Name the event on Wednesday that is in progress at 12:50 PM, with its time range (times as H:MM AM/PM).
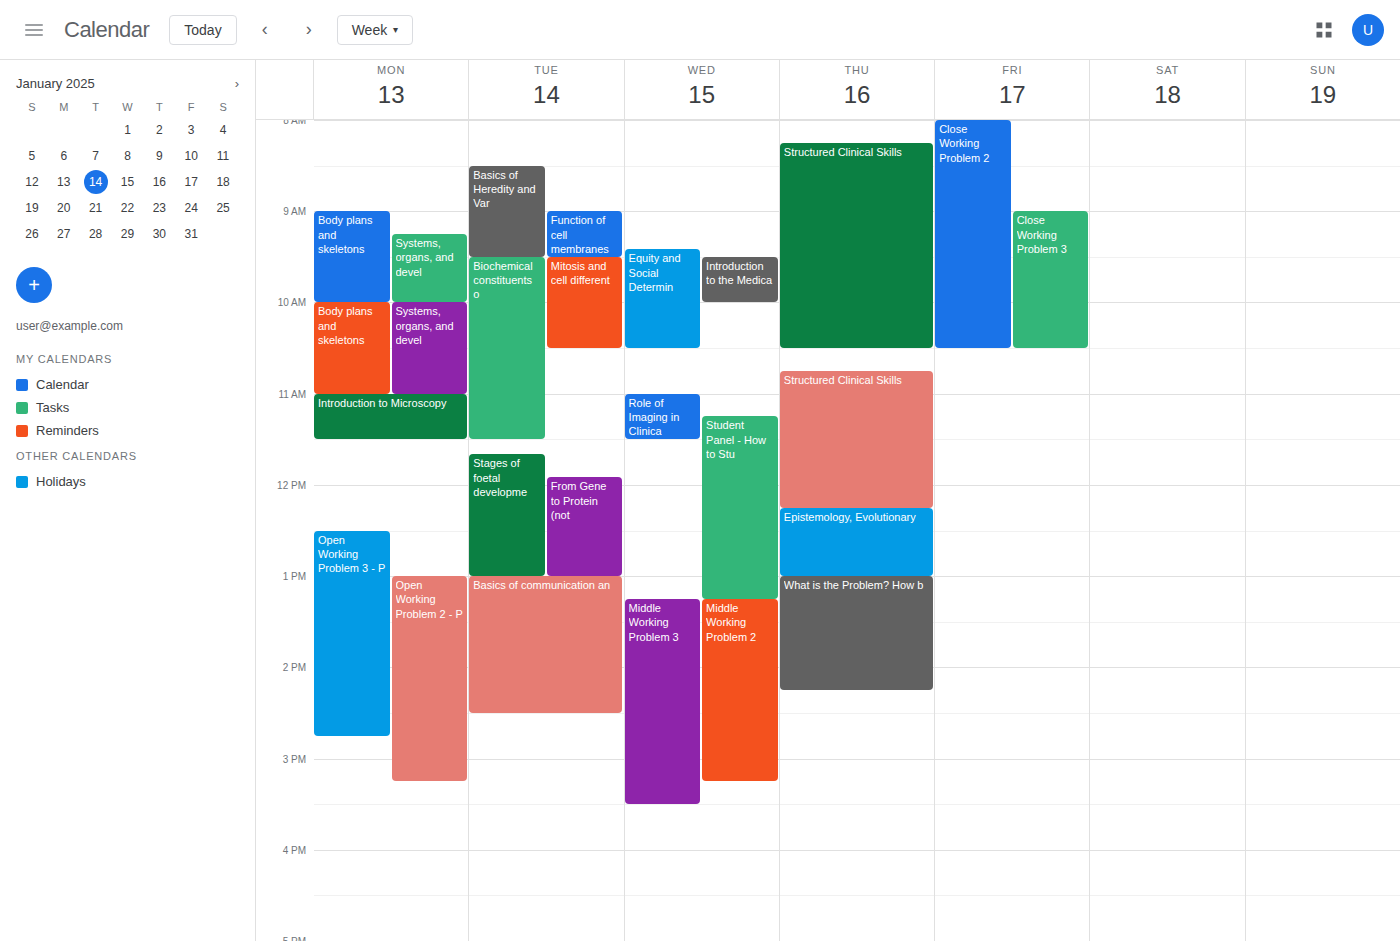
"Student Panel - How to Stu", 11:15 AM to 1:15 PM